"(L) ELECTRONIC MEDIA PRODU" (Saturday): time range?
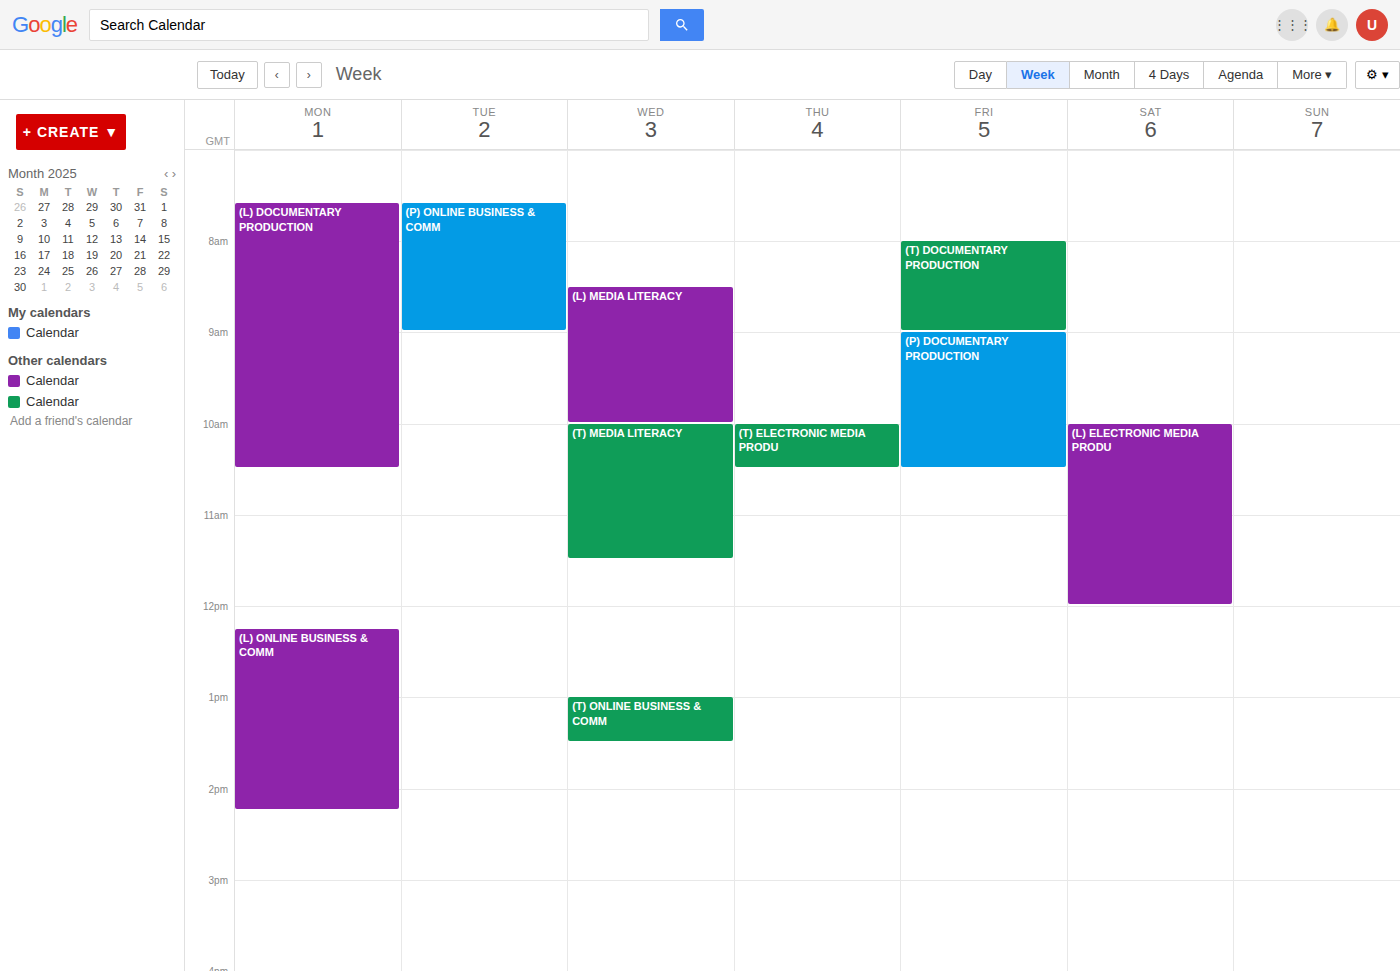
10:00 AM to 12:00 PM